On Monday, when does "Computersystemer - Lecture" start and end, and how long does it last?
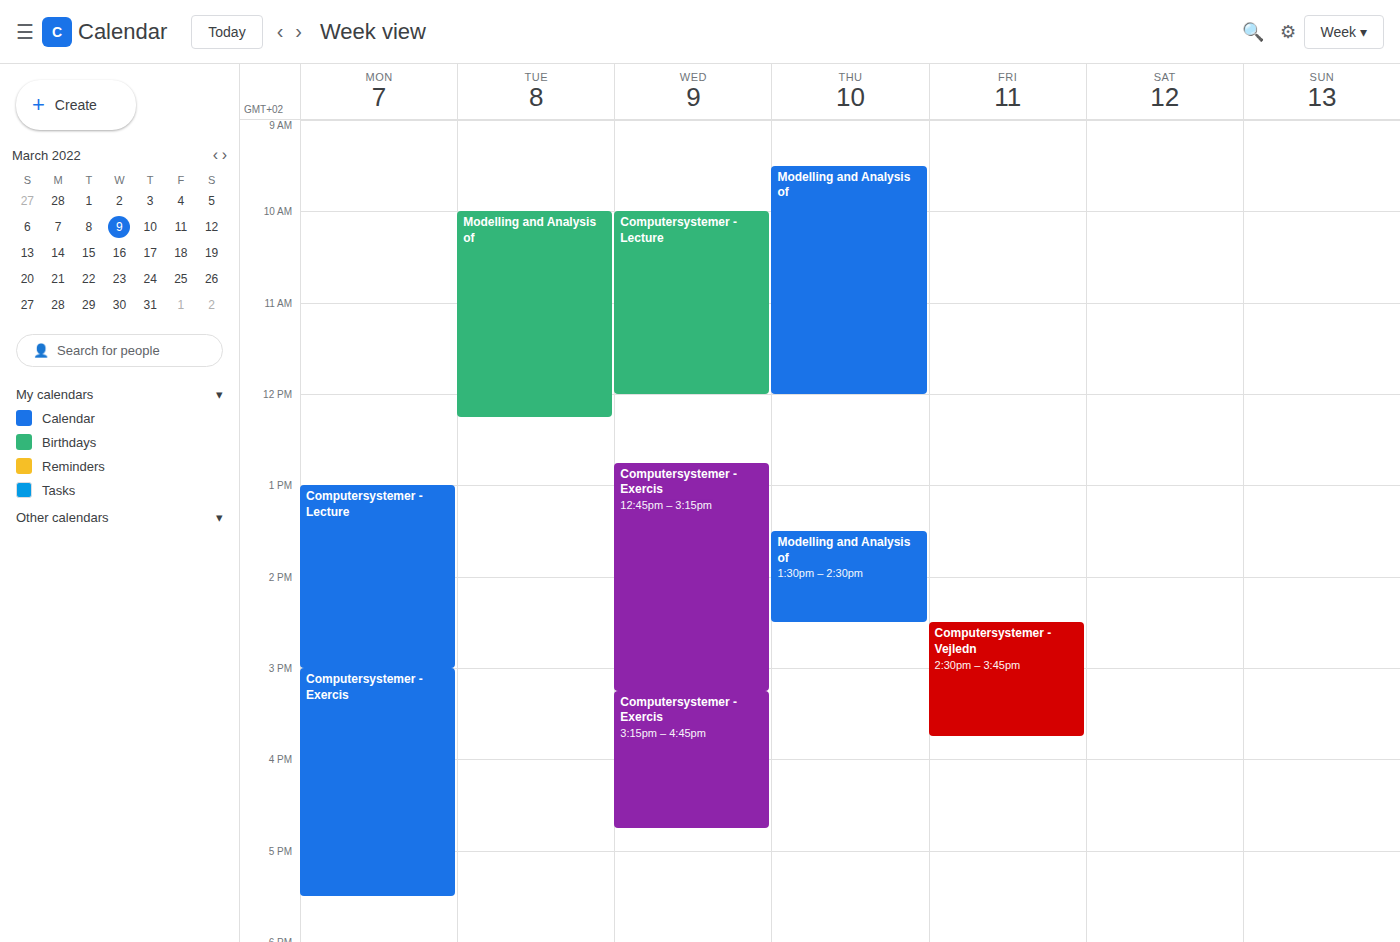
13:00 to 15:00, 2 hours